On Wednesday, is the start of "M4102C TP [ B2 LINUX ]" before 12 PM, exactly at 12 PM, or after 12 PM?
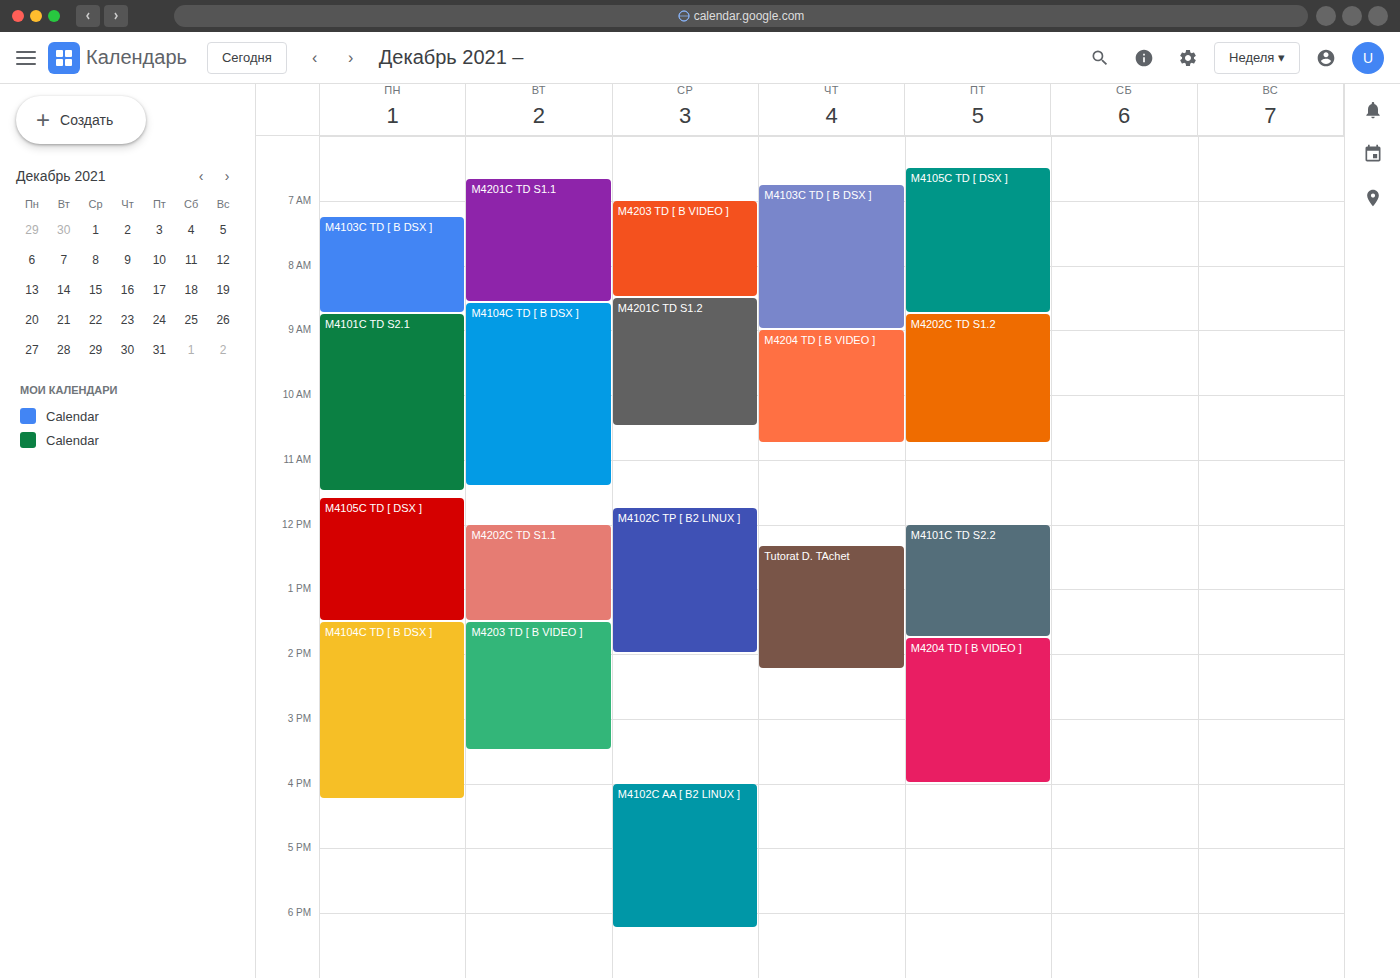
11:45 AM -- before 12 PM, 15 minutes above the 12 PM line.